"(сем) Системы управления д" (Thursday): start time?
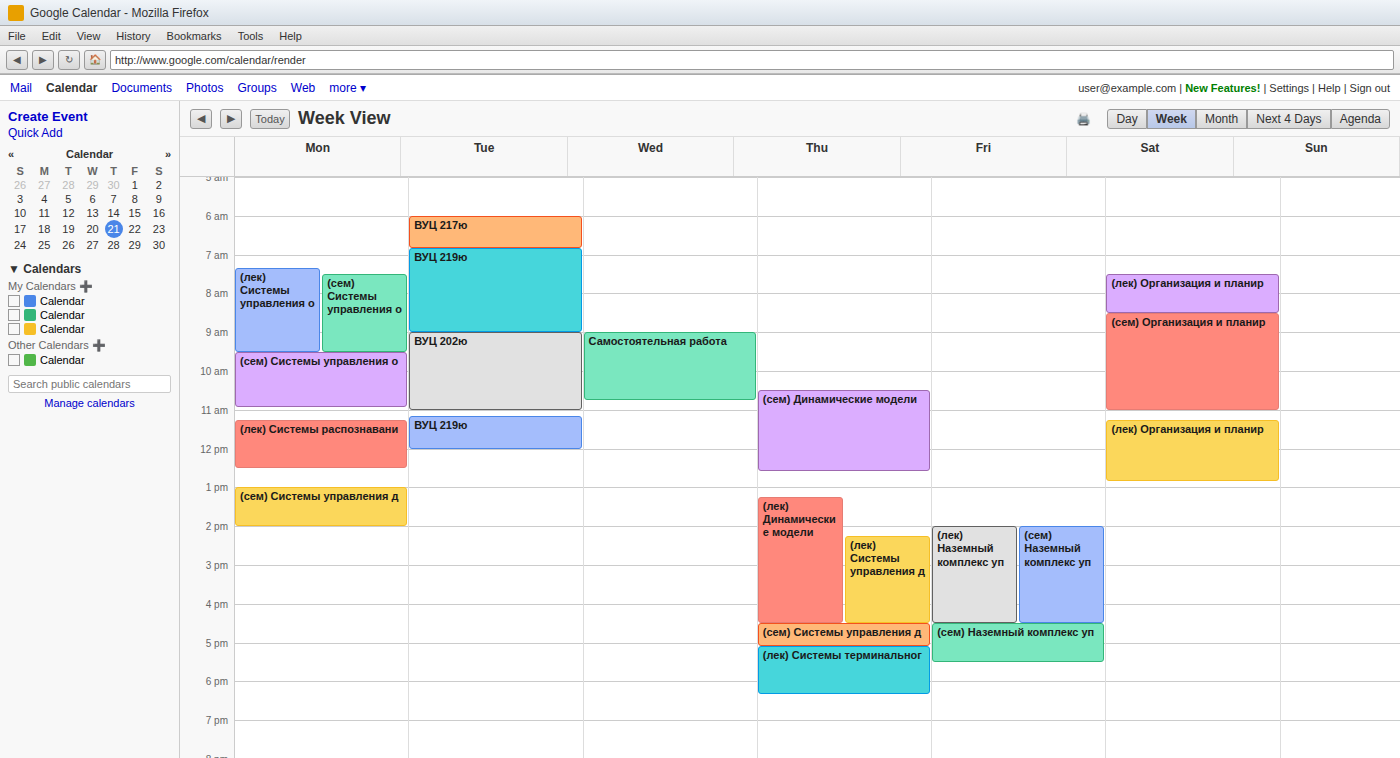
4:30 PM